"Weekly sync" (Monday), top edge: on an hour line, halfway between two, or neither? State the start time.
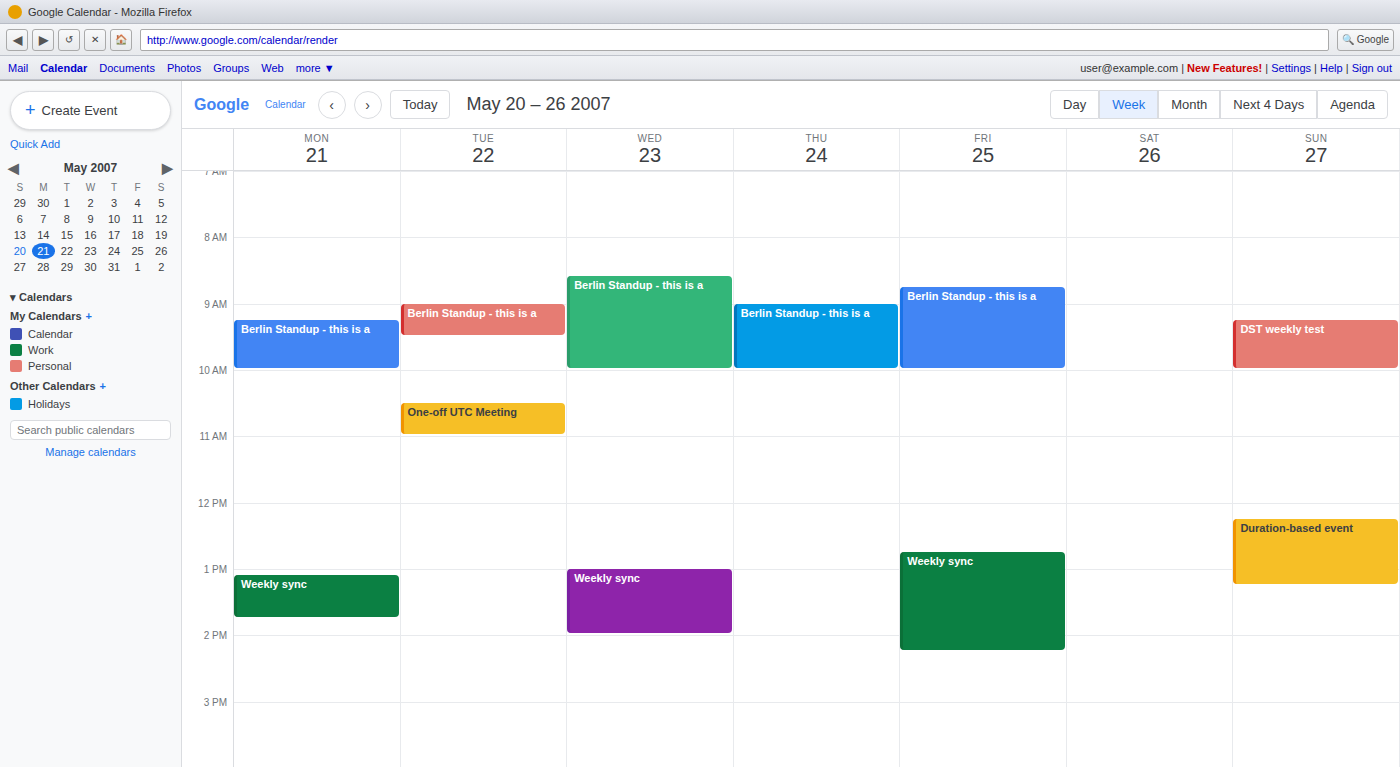
1:05 PM -- neither: 5 minutes below the 1 PM line and 55 minutes above the 2 PM line.